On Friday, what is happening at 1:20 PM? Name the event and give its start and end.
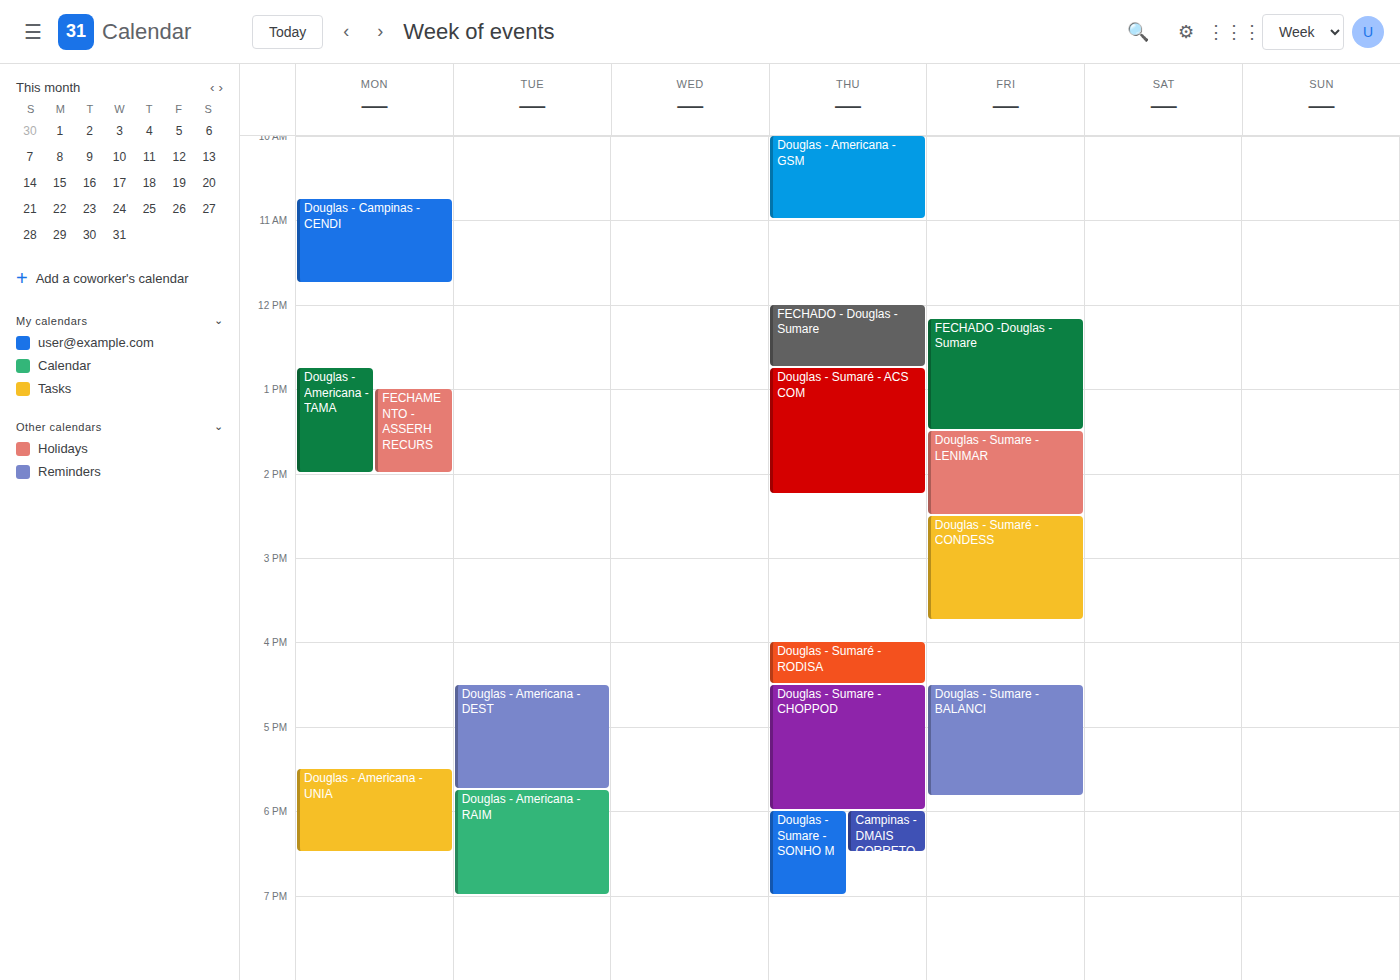
"FECHADO -Douglas - Sumare", 12:10 PM to 1:30 PM